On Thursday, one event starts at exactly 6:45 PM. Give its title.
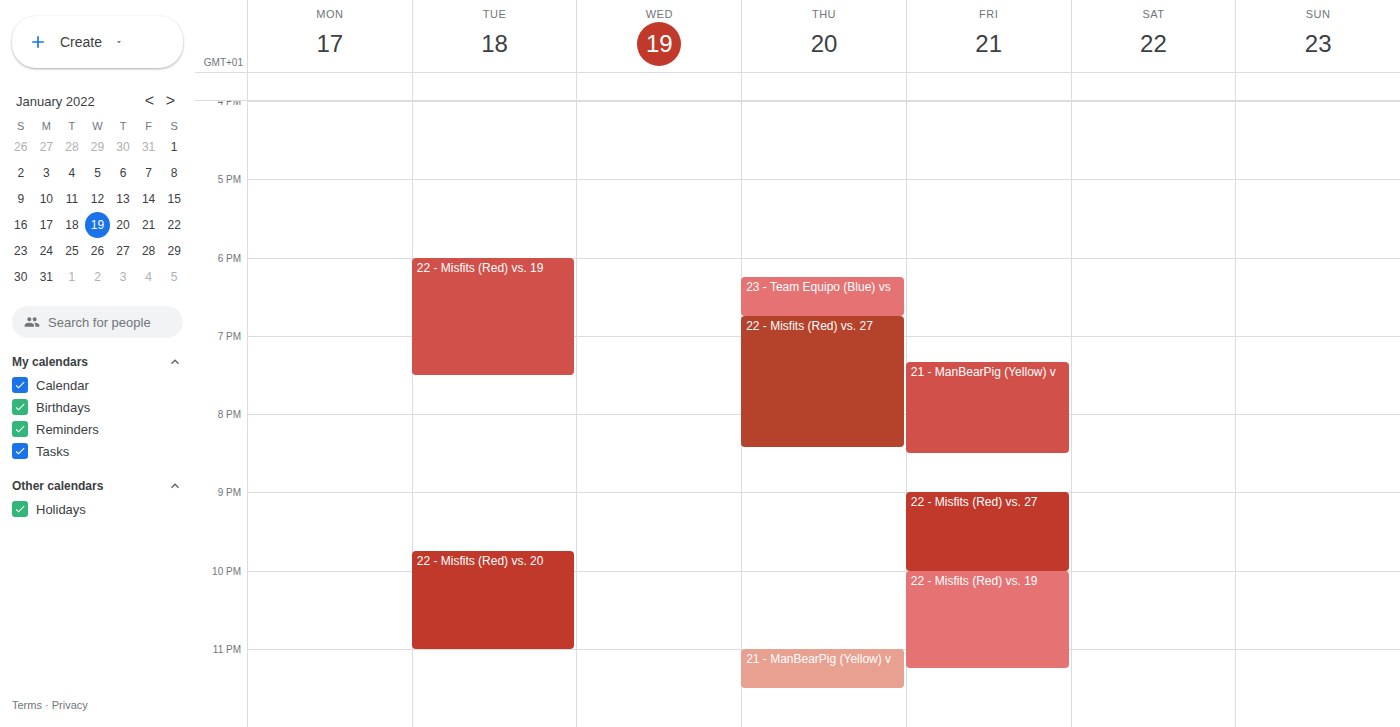
"22 - Misfits (Red) vs. 27"